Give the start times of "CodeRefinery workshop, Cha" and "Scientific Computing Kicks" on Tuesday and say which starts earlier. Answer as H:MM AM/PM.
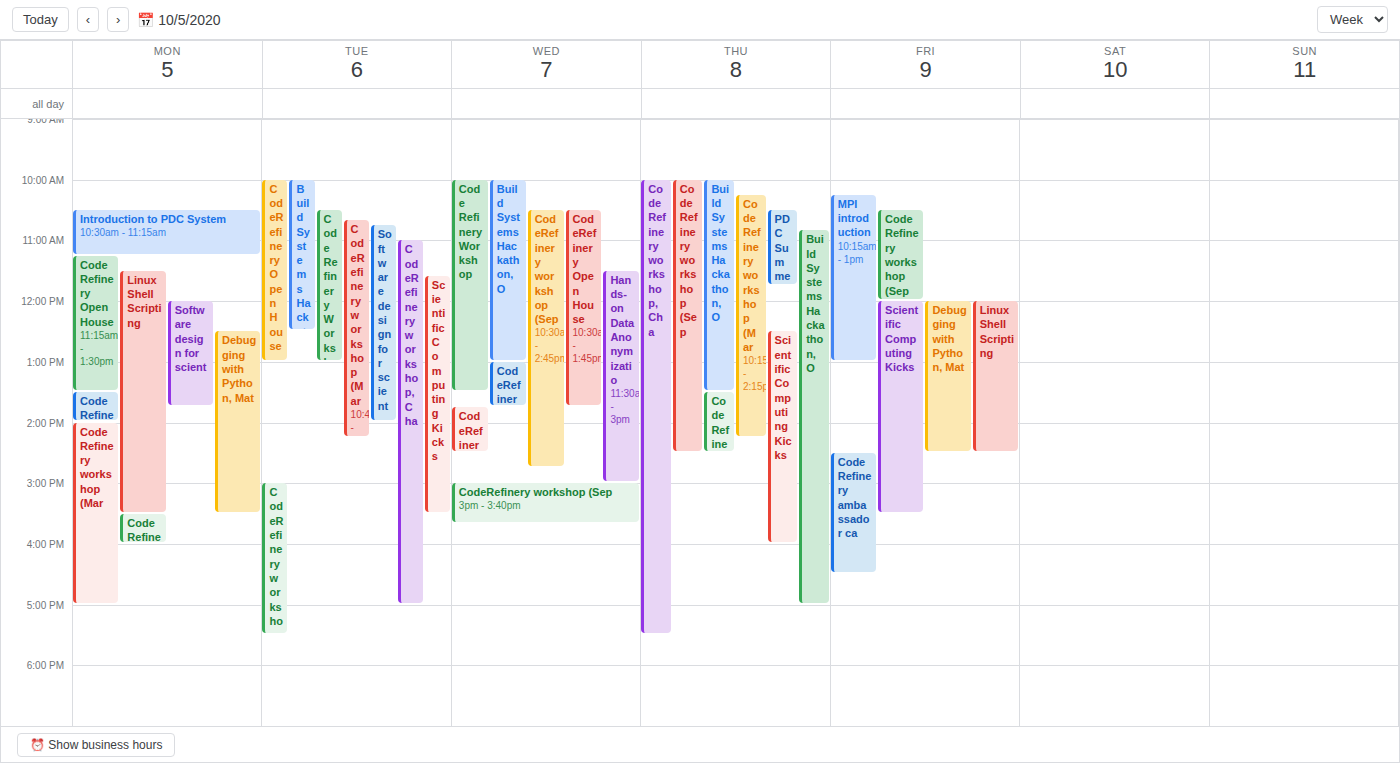
"CodeRefinery workshop, Cha" 11:00 AM; "Scientific Computing Kicks" 11:35 AM.